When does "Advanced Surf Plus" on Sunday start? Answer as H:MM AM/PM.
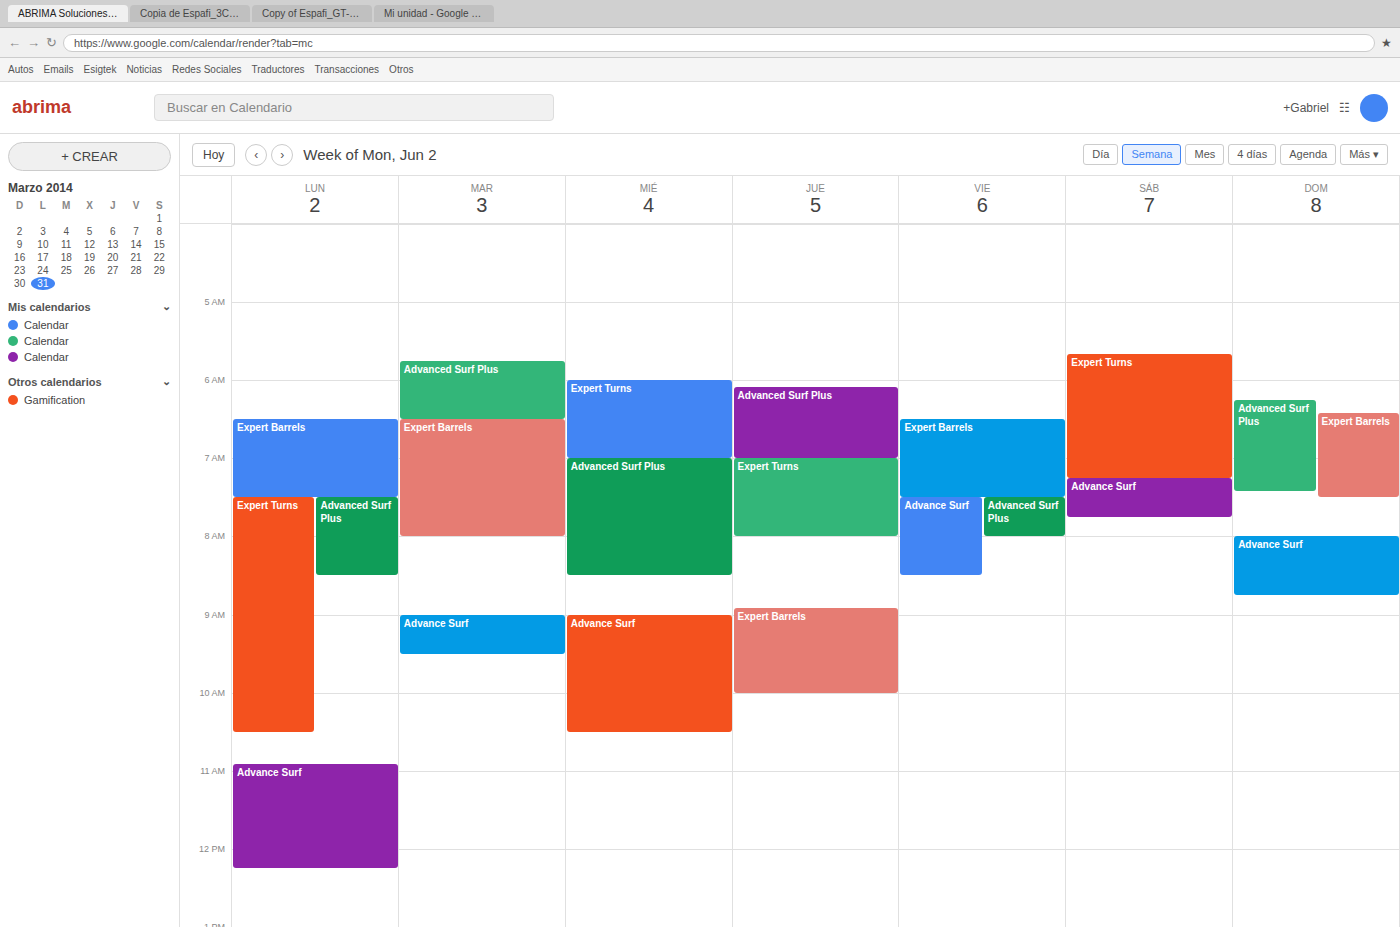
6:15 AM